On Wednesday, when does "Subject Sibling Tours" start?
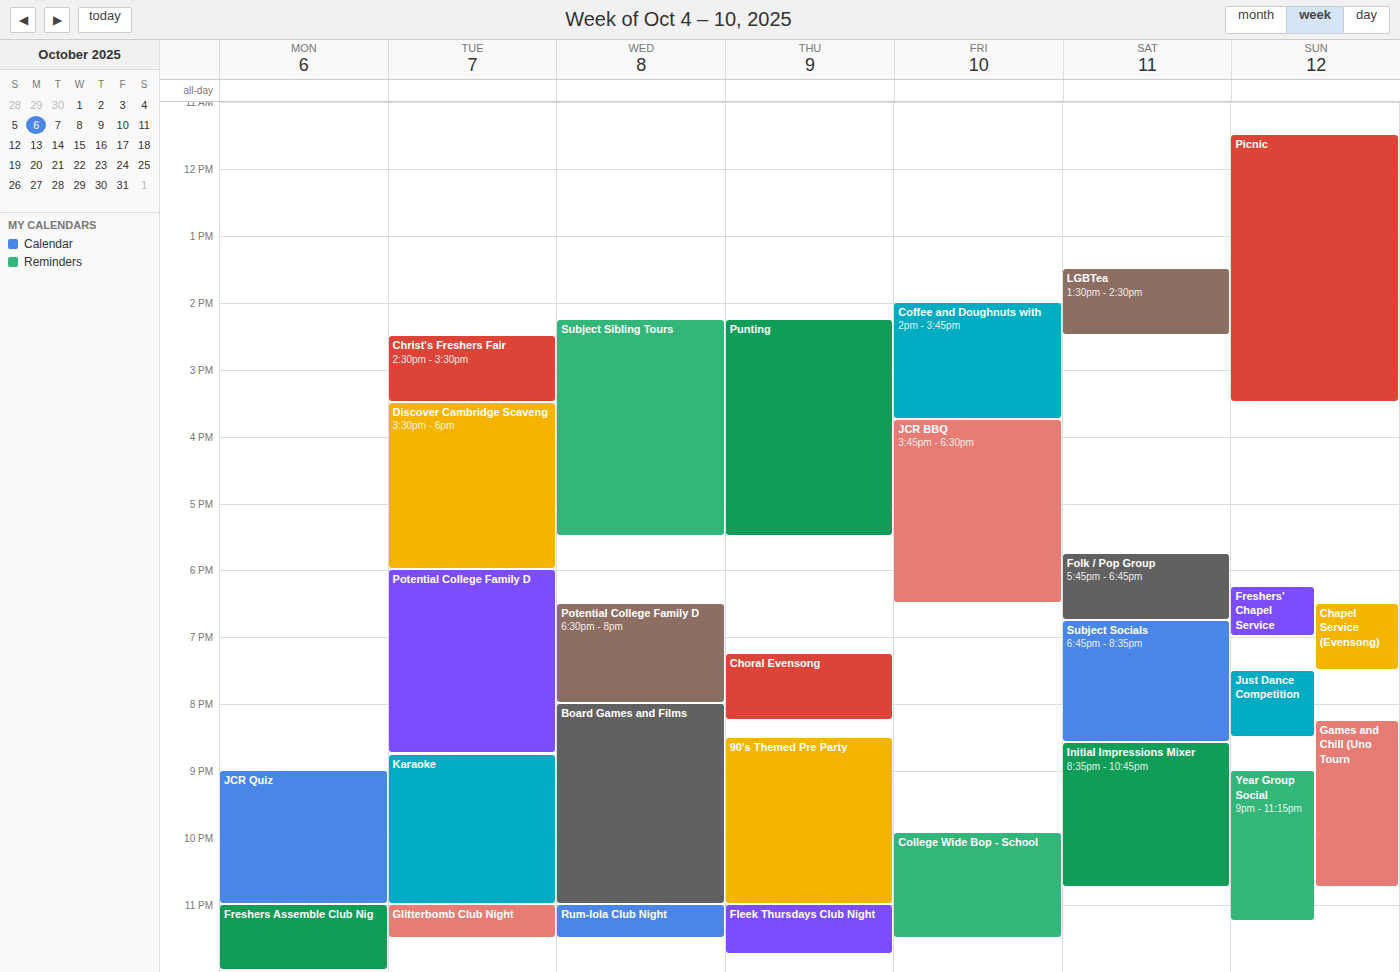
2:15 PM